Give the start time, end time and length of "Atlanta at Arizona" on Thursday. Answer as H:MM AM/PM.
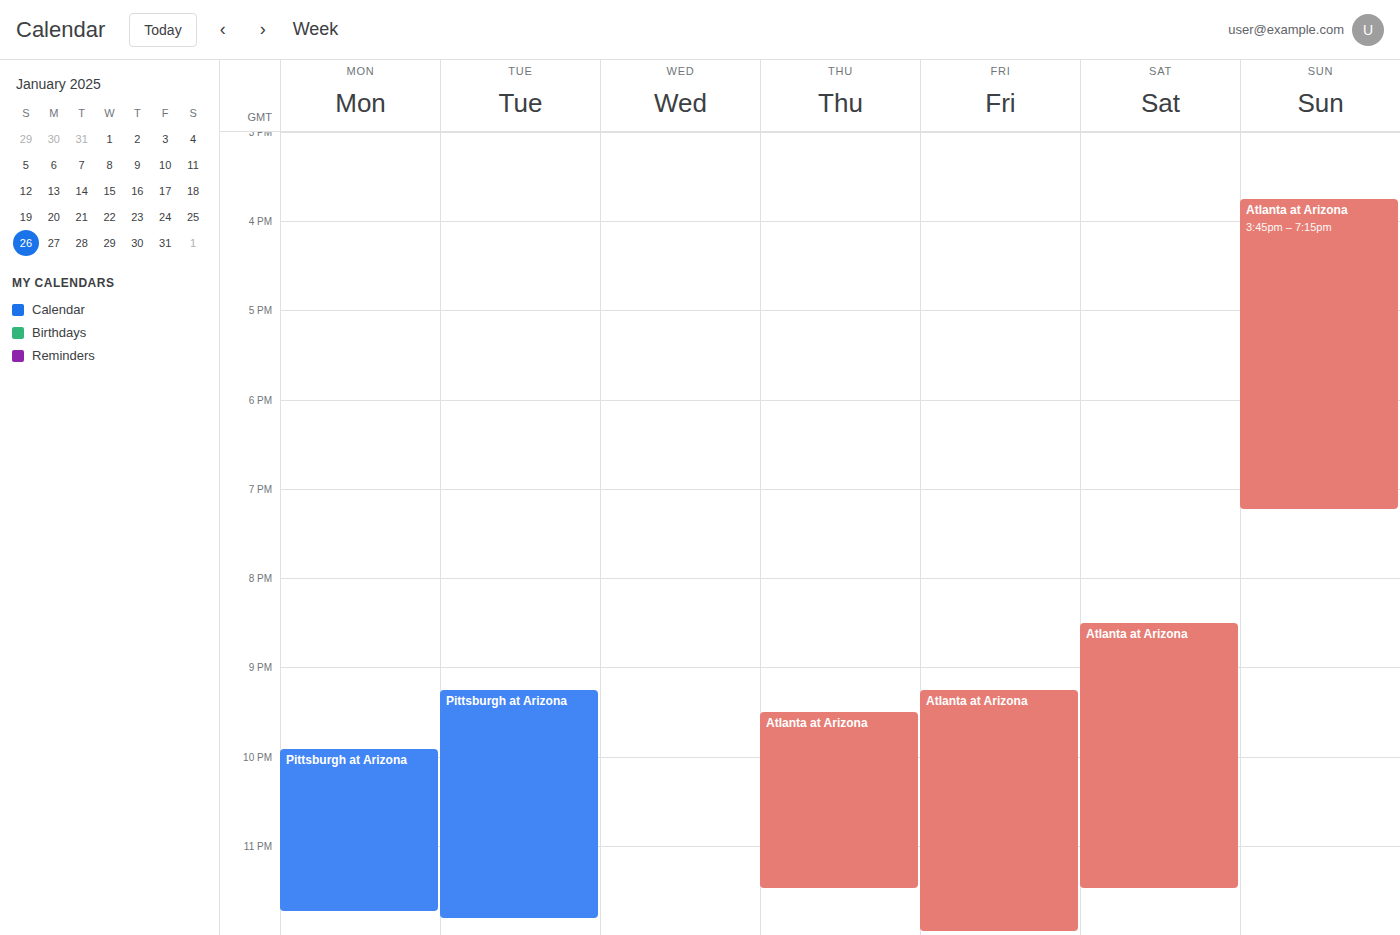
9:30 PM to 11:30 PM, 2 hours